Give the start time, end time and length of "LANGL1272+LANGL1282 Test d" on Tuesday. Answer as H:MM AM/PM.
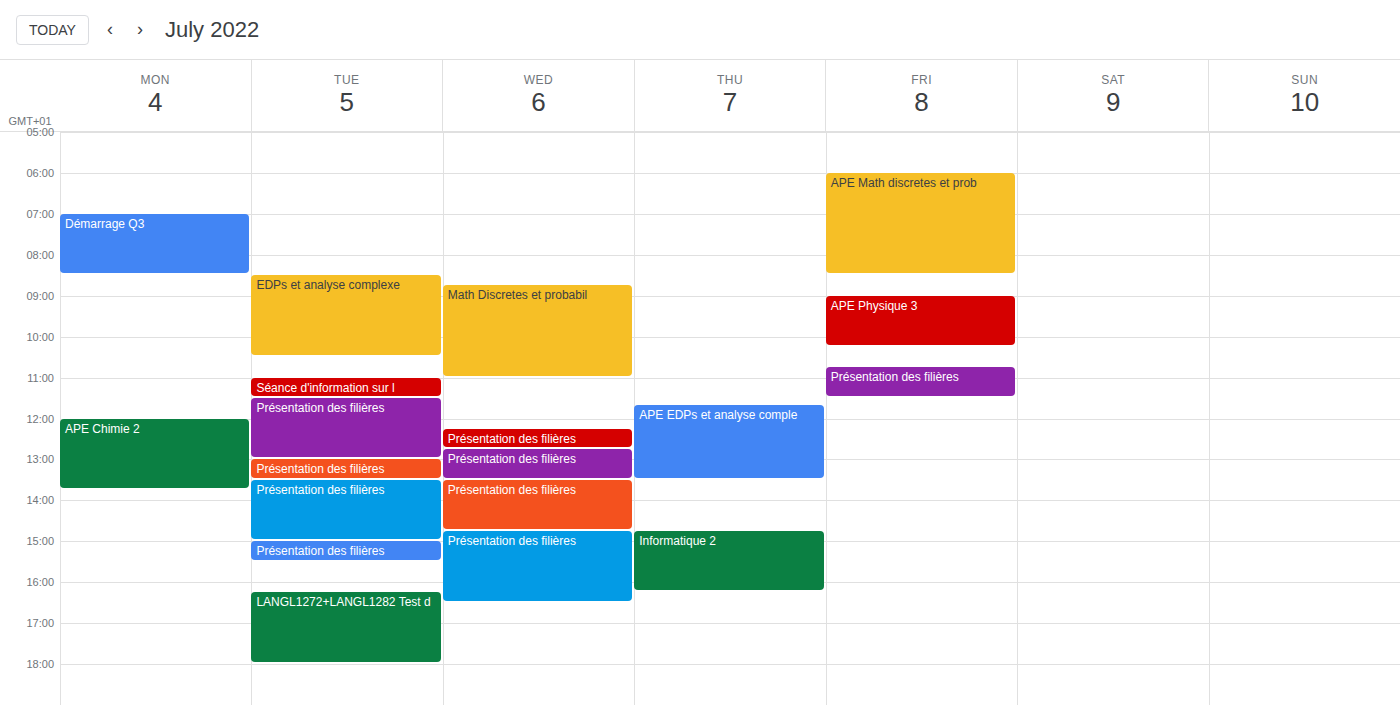
4:15 PM to 6:00 PM, 1 hour 45 minutes